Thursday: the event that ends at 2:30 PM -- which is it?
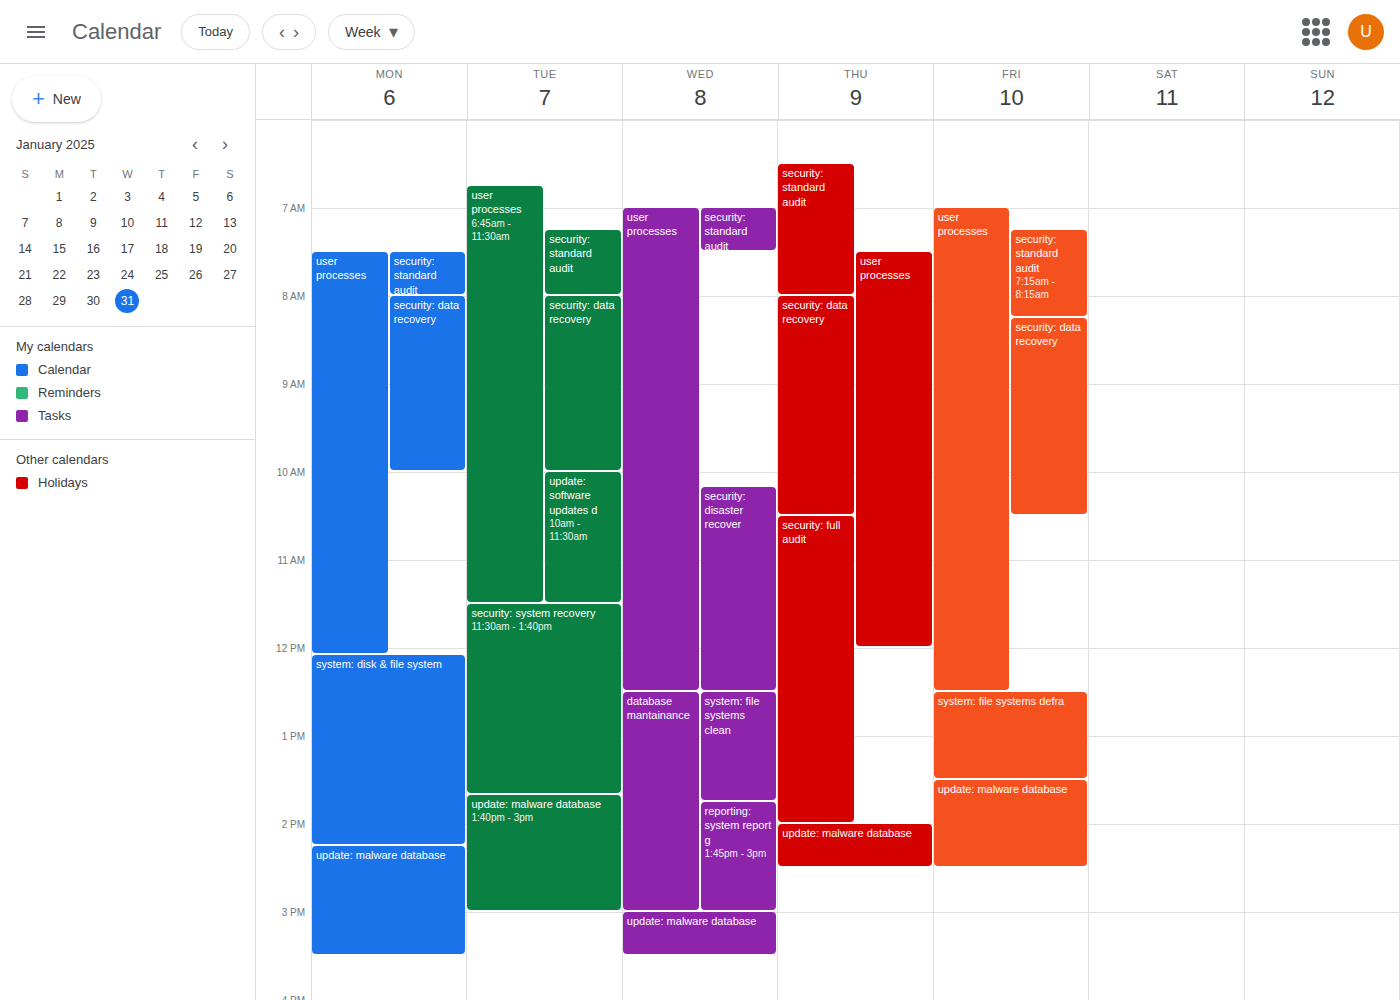
"update: malware database"